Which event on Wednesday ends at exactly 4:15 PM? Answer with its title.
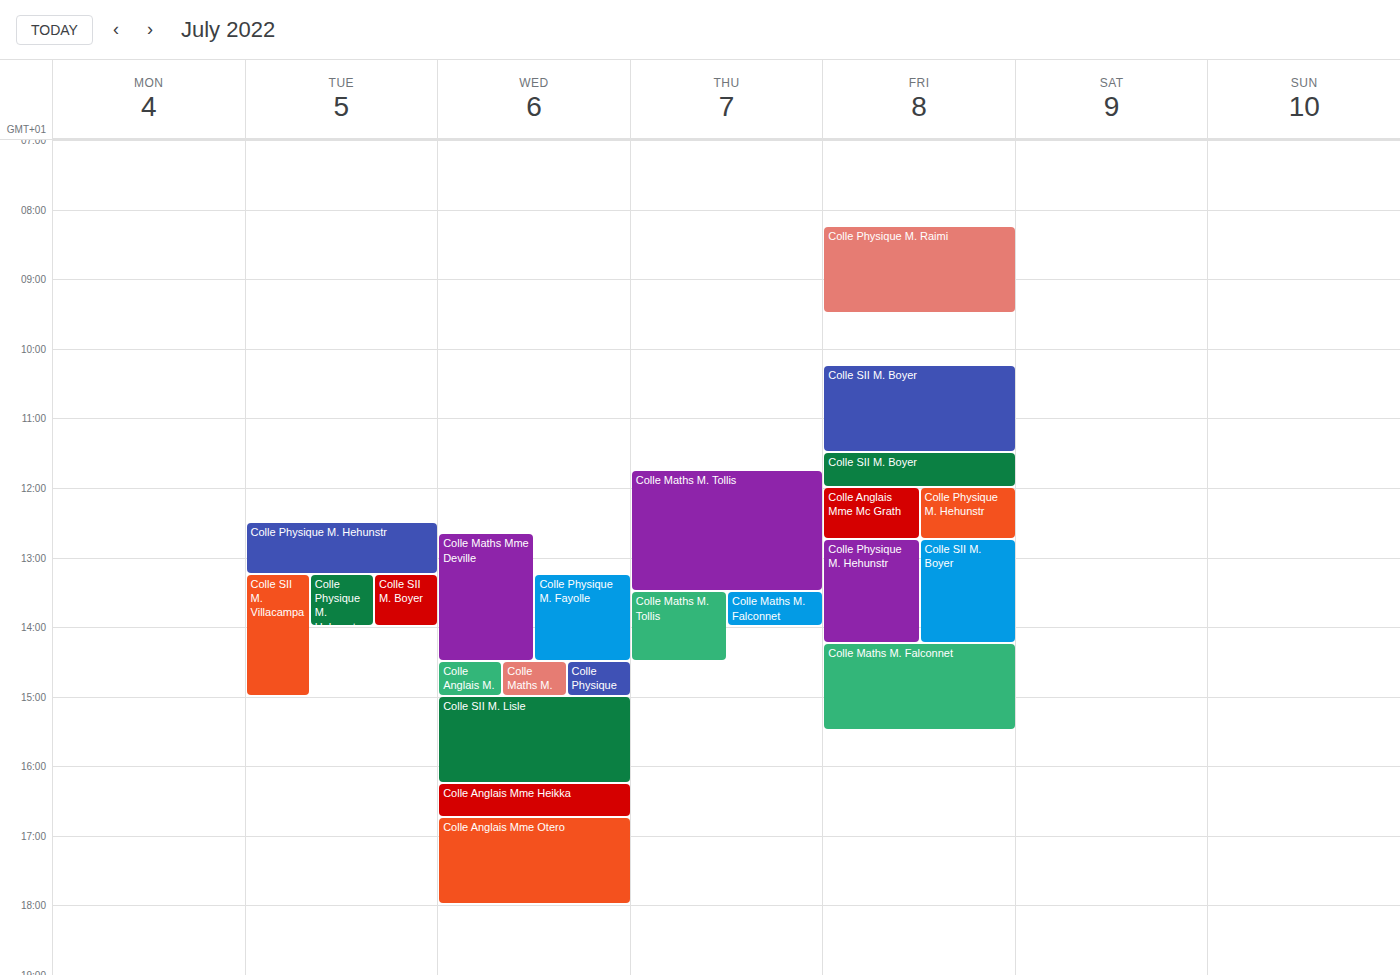
"Colle SII M. Lisle"